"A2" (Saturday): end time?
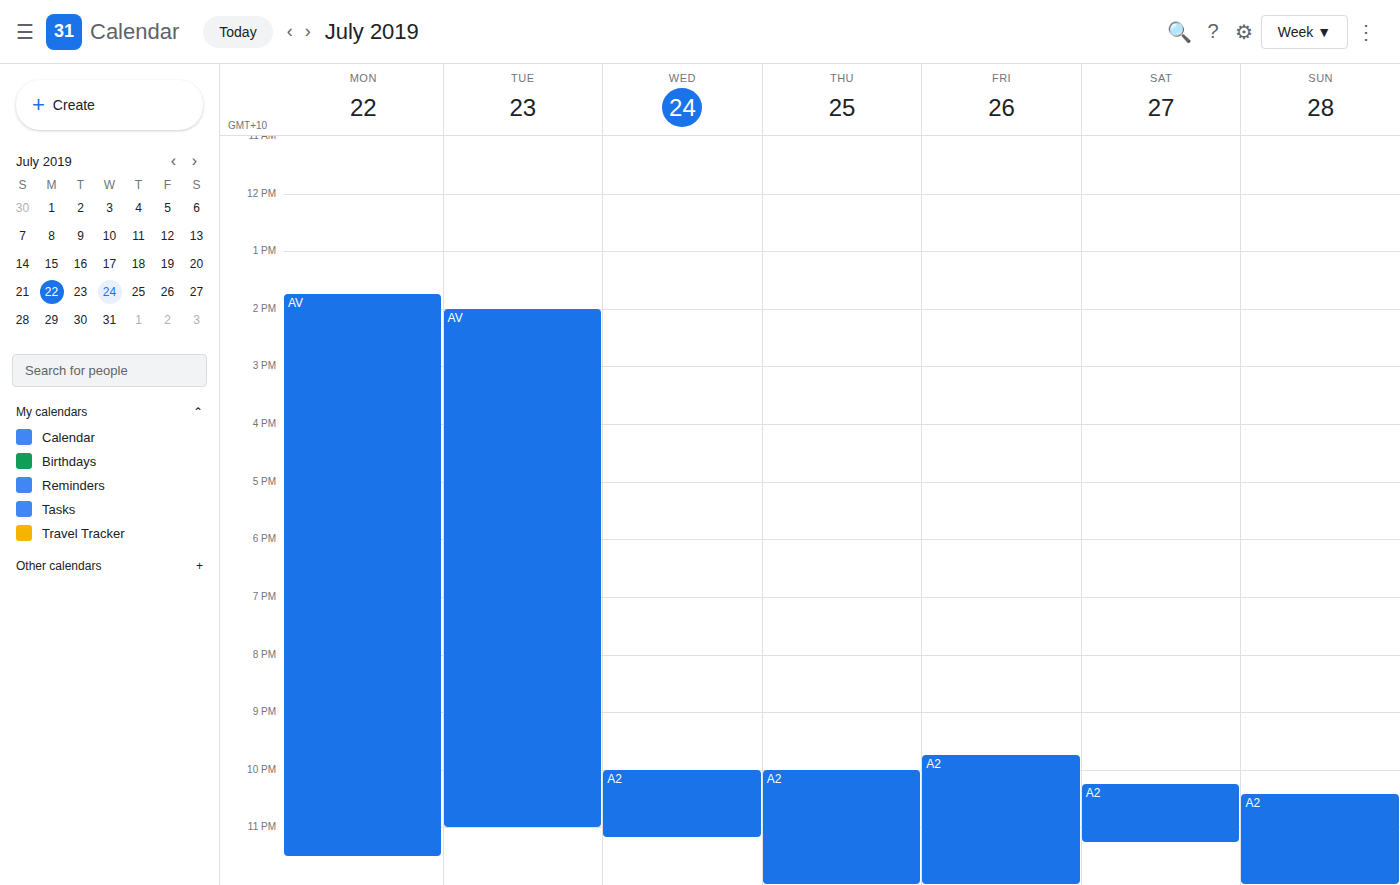
11:15 PM